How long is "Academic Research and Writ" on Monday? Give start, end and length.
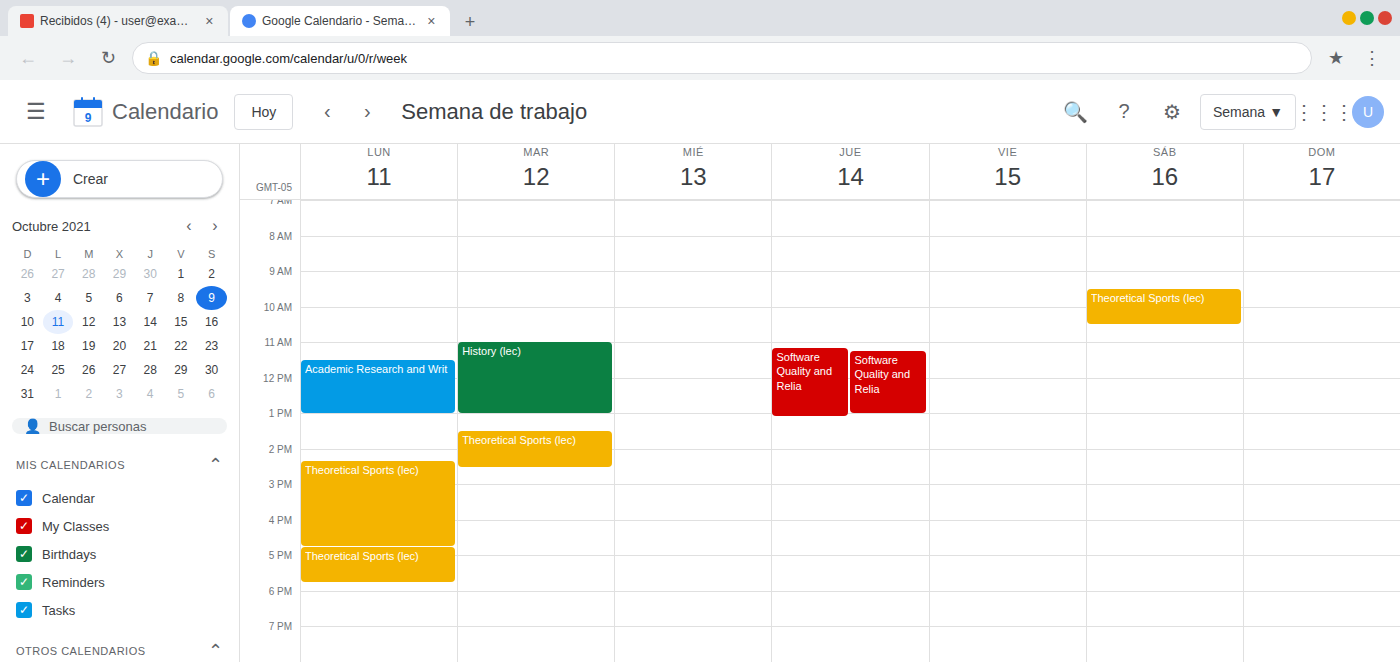
11:30 AM to 1:00 PM, 1 hour 30 minutes